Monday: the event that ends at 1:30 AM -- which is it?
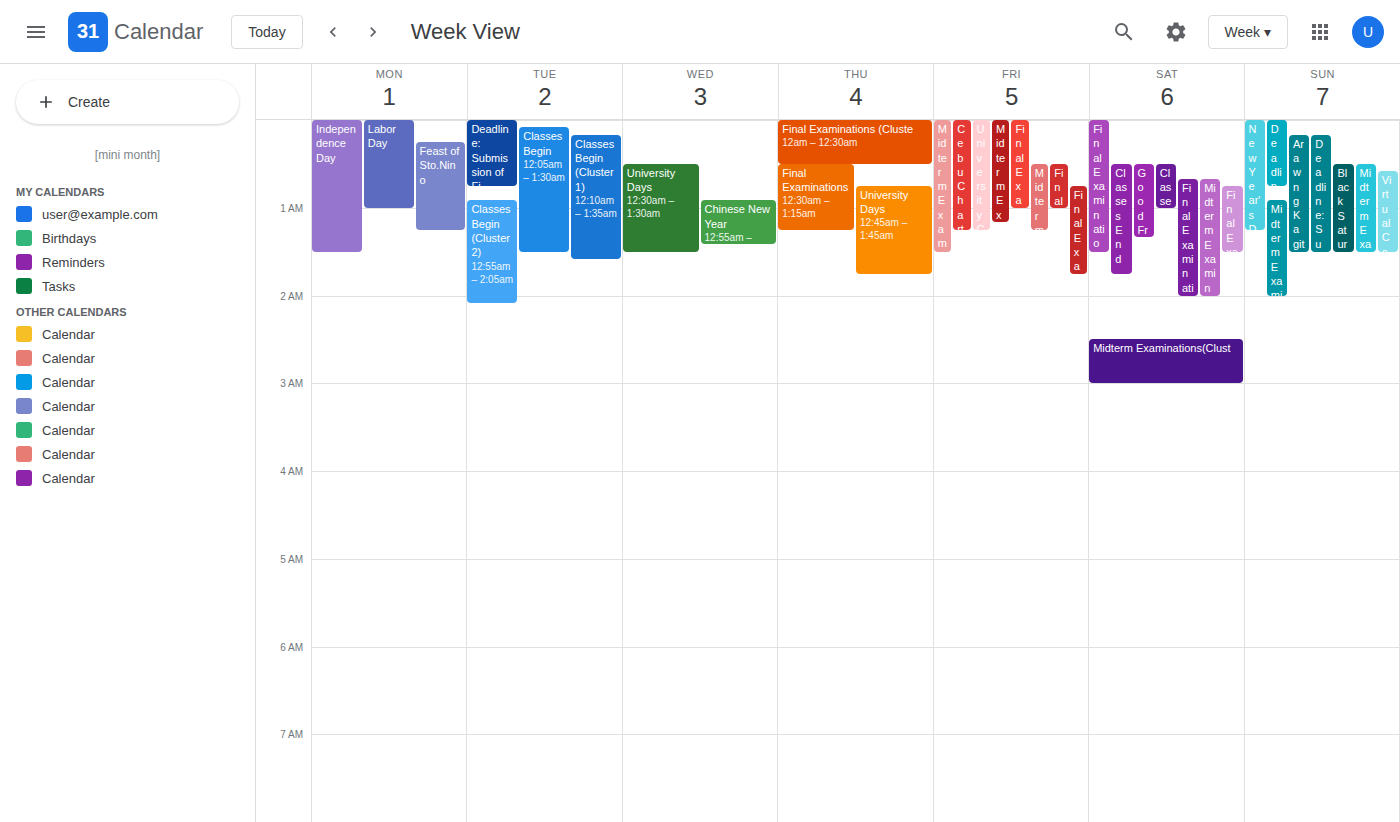
"Independence Day"